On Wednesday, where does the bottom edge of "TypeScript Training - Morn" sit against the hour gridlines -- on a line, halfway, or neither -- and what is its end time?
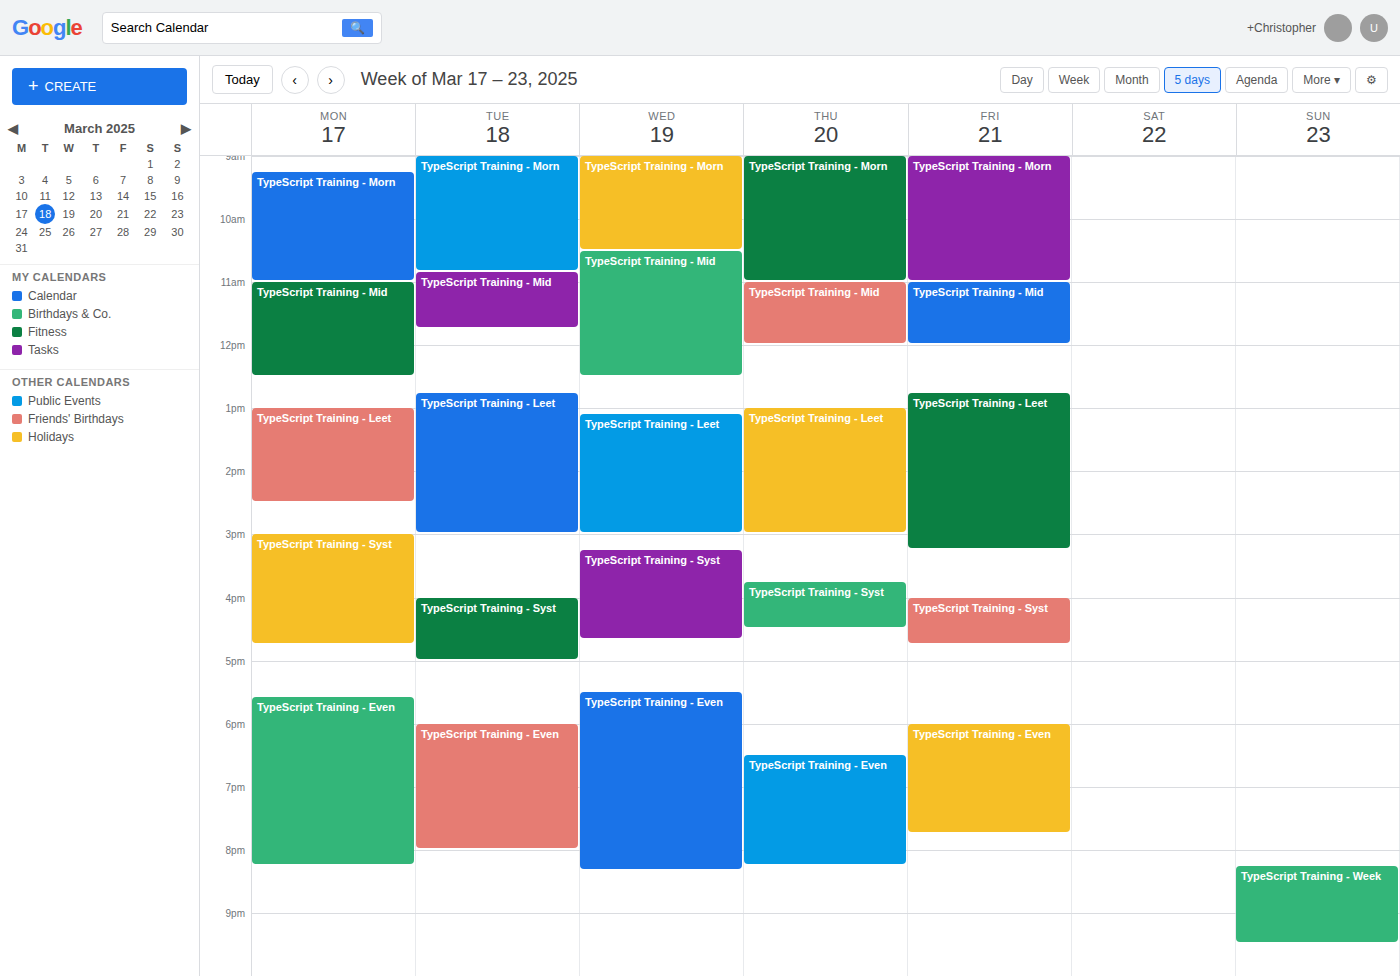
10:30 AM -- halfway between the 10 AM and 11 AM lines.